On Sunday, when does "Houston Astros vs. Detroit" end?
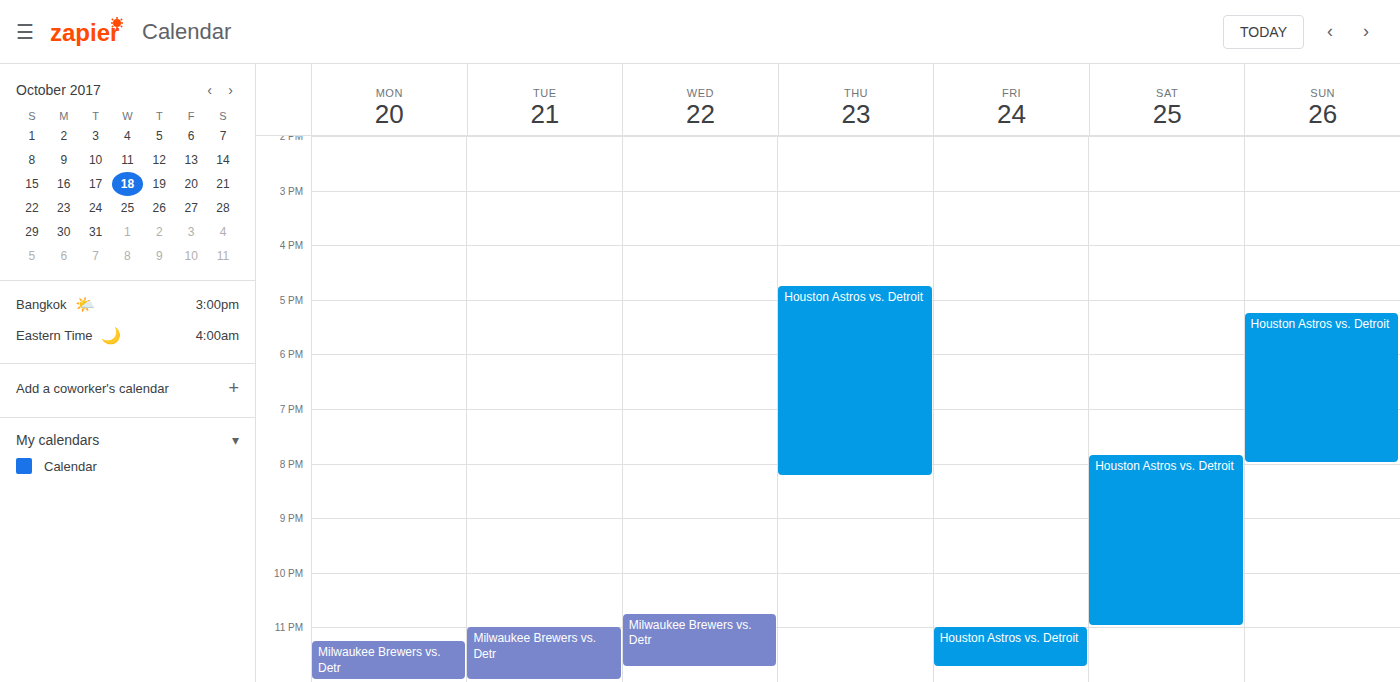
8:00 PM